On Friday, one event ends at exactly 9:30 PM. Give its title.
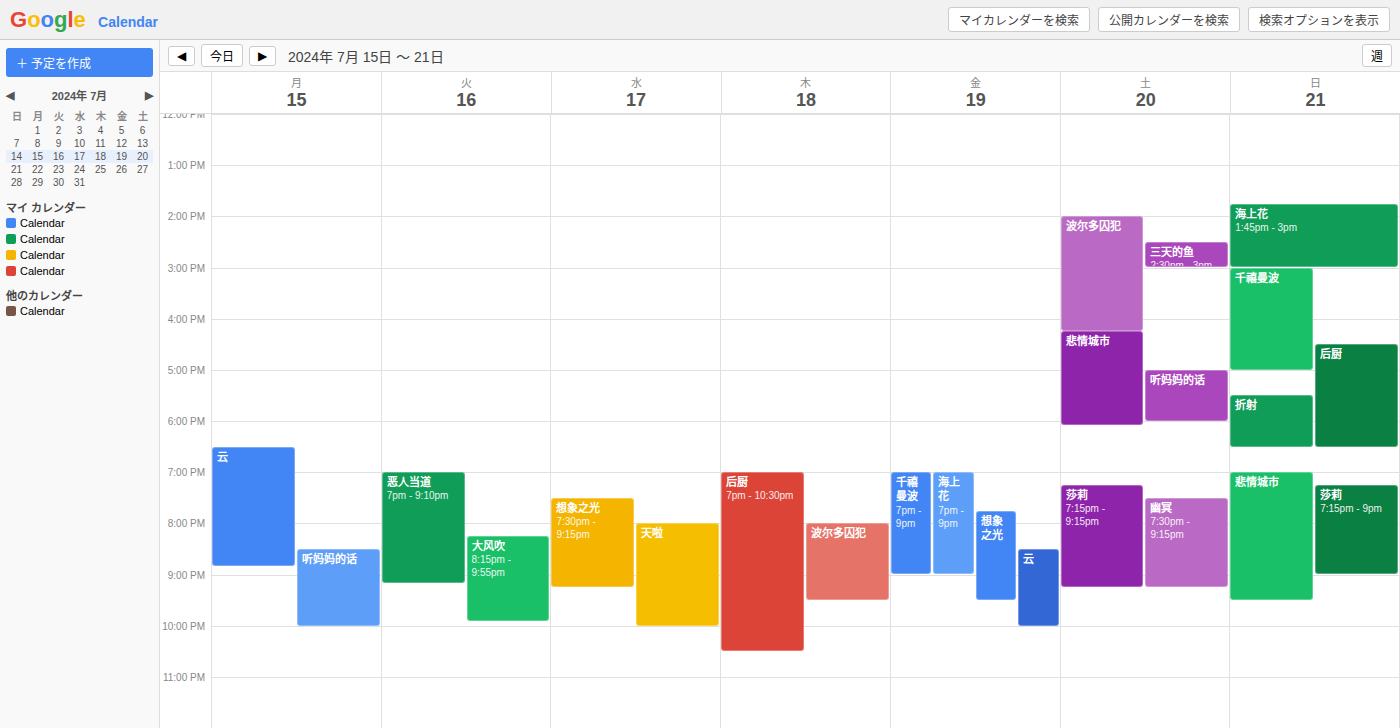
"想象之光"